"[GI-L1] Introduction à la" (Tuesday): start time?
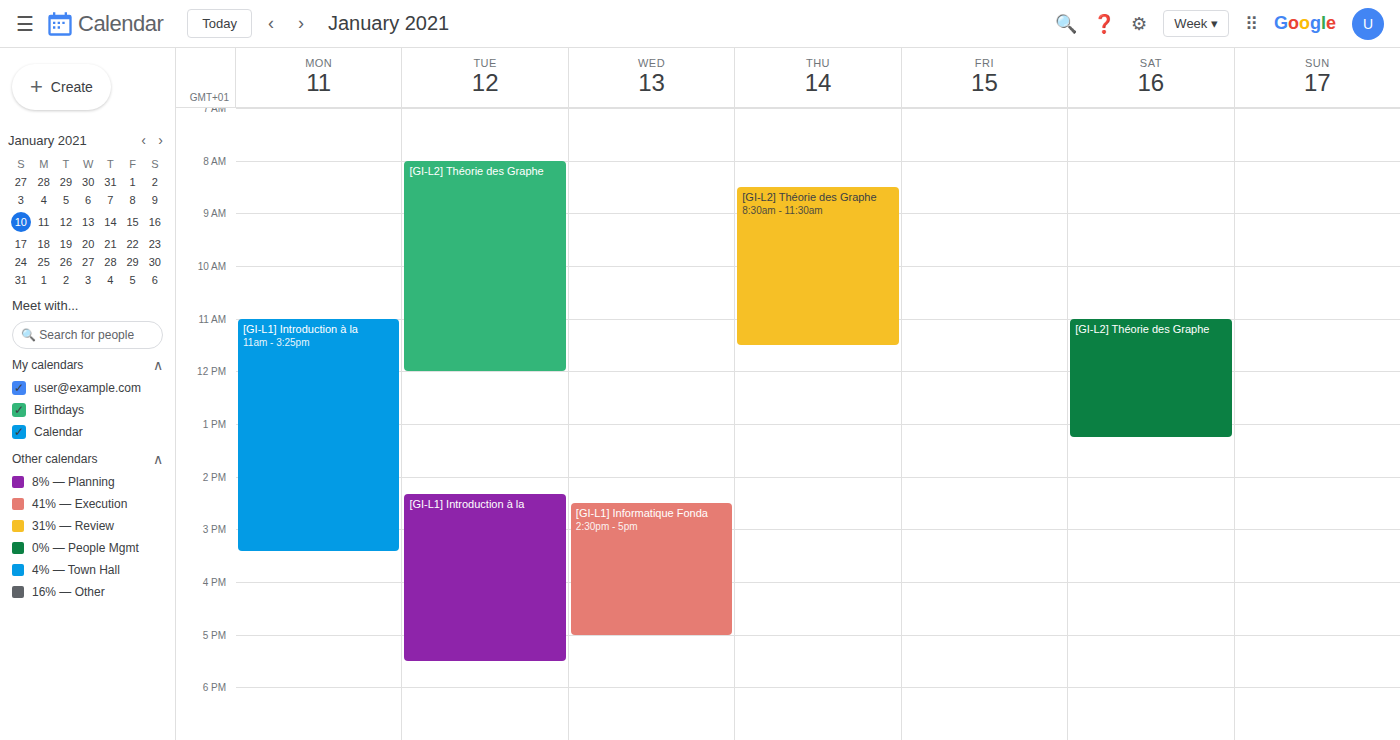
2:20 PM